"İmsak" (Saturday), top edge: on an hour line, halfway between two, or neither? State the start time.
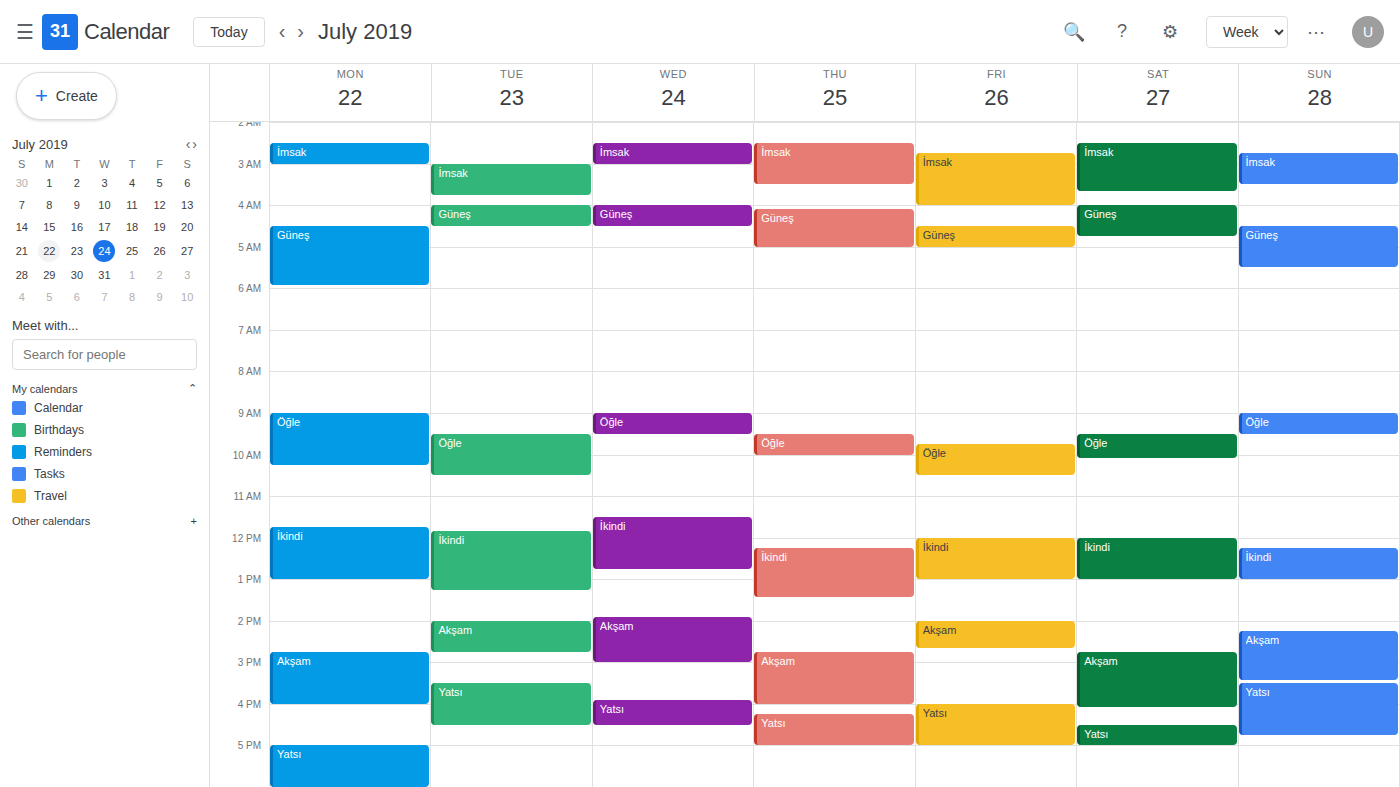
02:30 -- halfway between the 02:00 and 03:00 lines.